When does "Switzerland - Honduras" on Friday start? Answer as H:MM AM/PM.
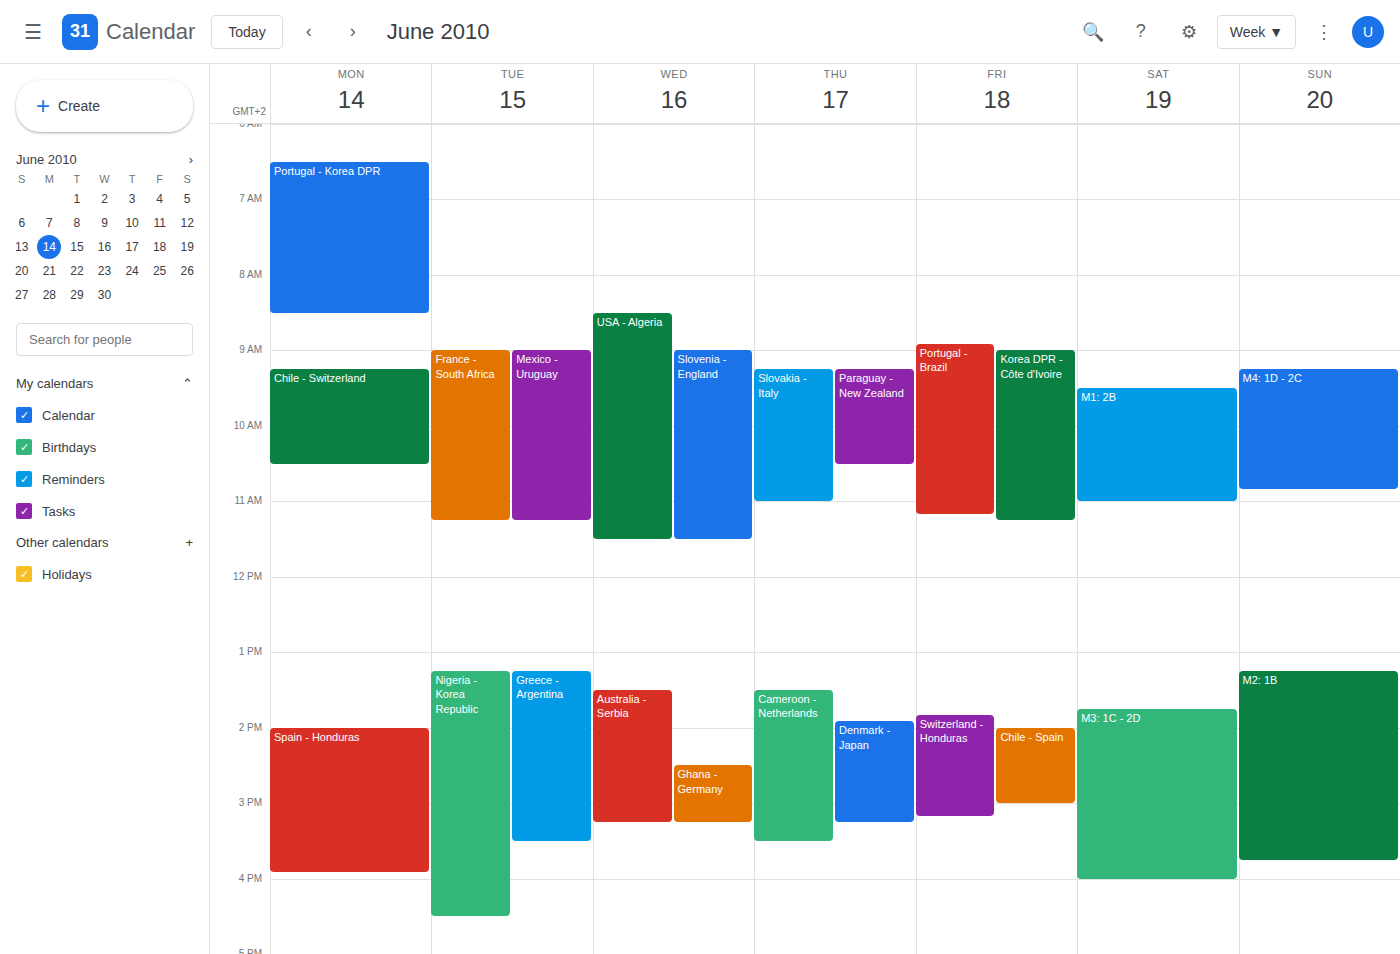
1:50 PM